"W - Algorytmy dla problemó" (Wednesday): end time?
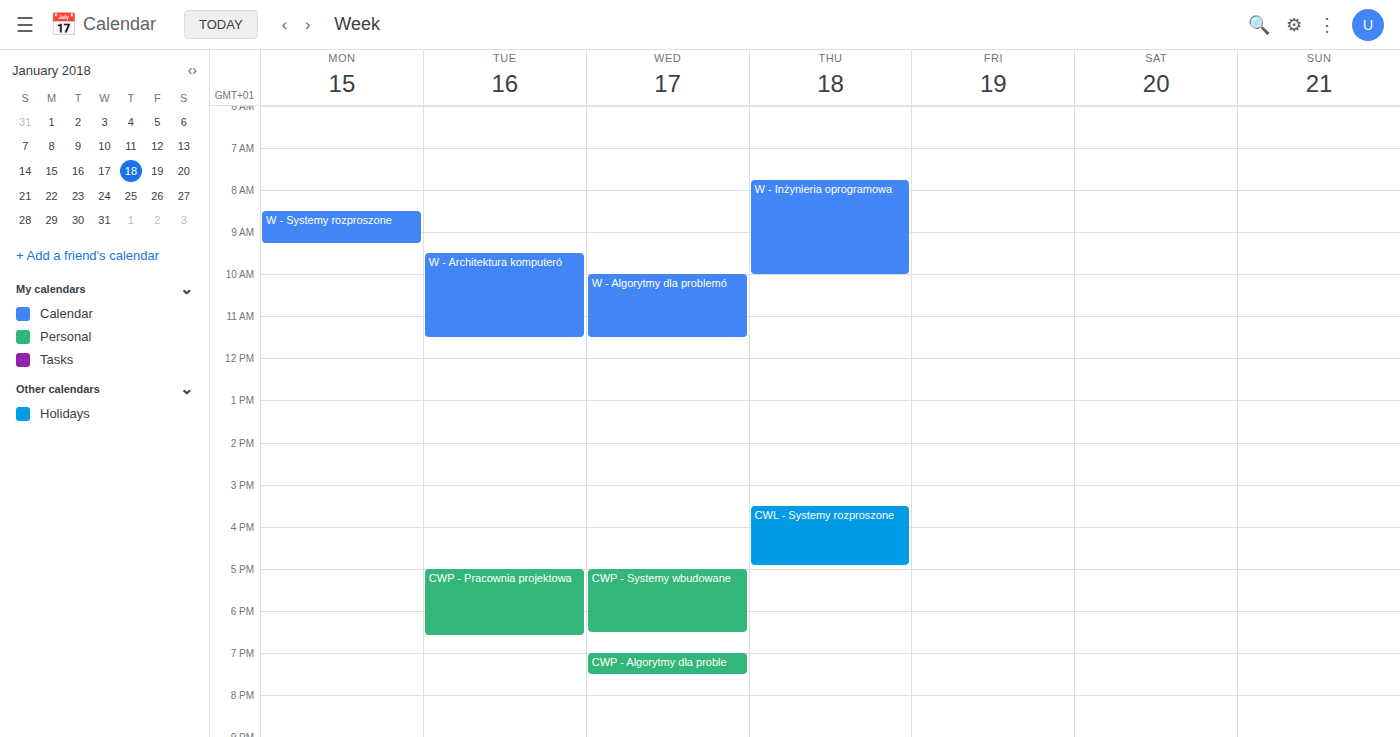
11:30 AM